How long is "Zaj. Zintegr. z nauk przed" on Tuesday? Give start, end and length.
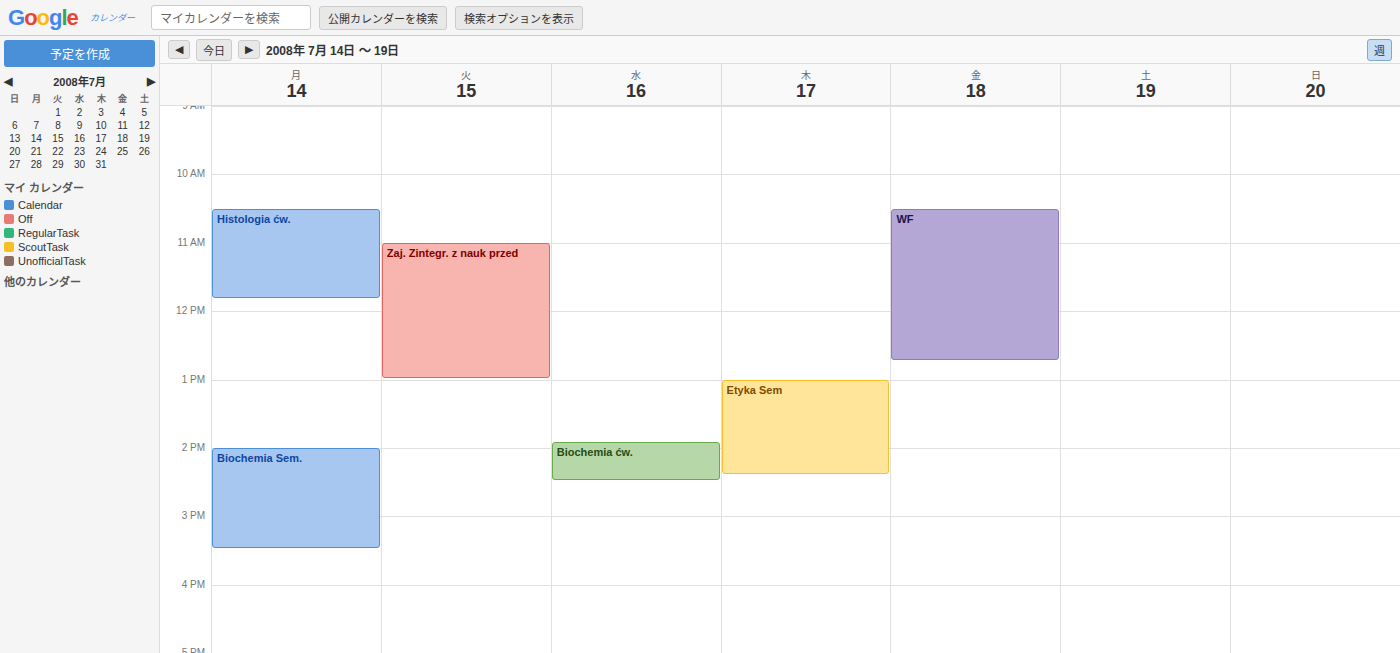
11:00 AM to 1:00 PM, 2 hours